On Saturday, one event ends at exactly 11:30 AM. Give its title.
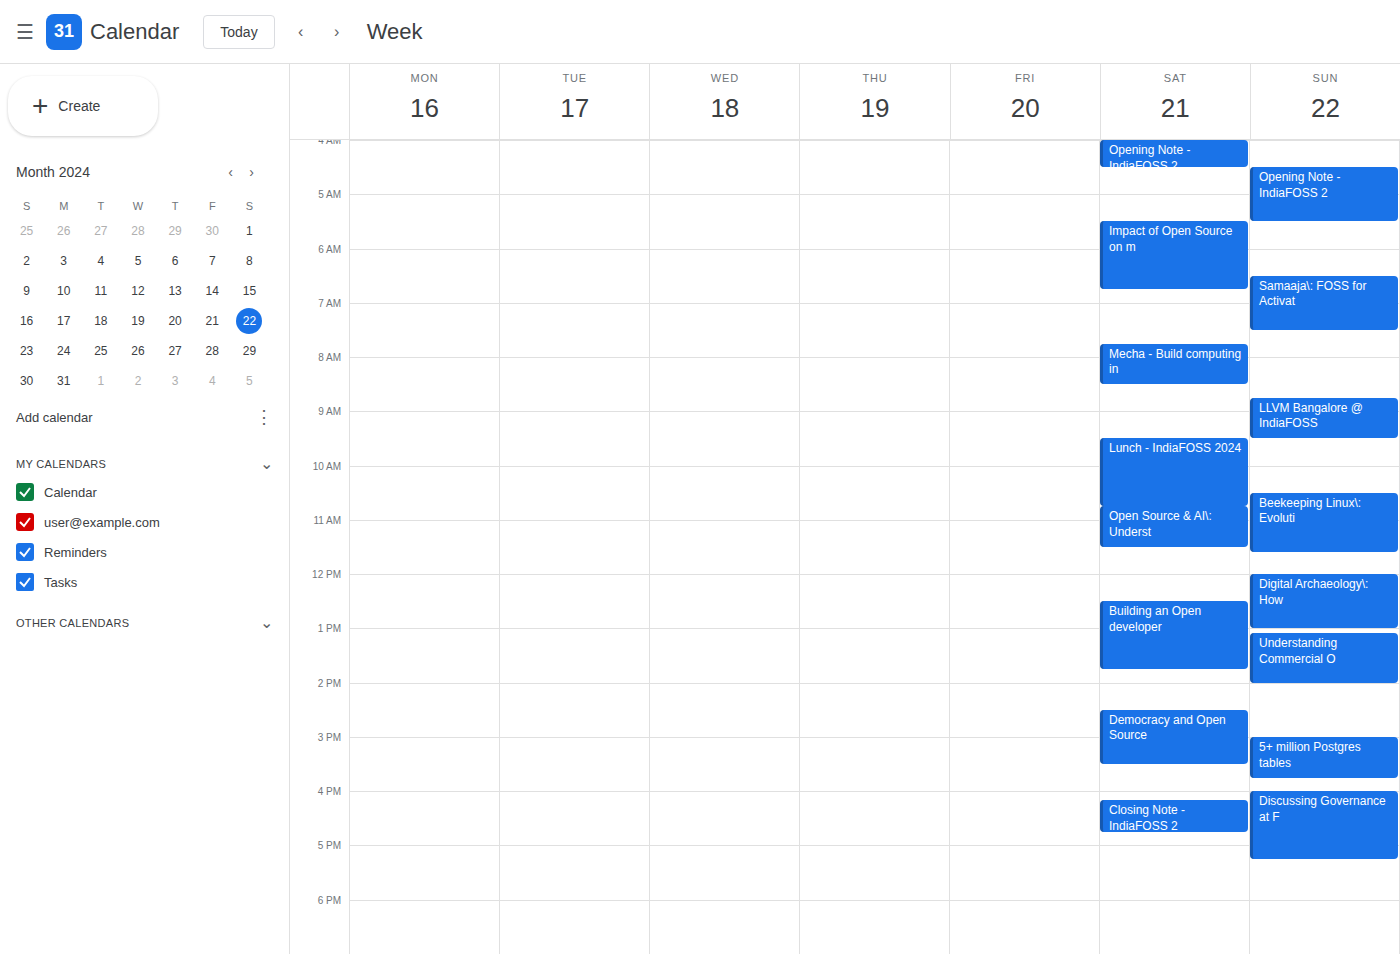
"Open Source & AI\: Underst"